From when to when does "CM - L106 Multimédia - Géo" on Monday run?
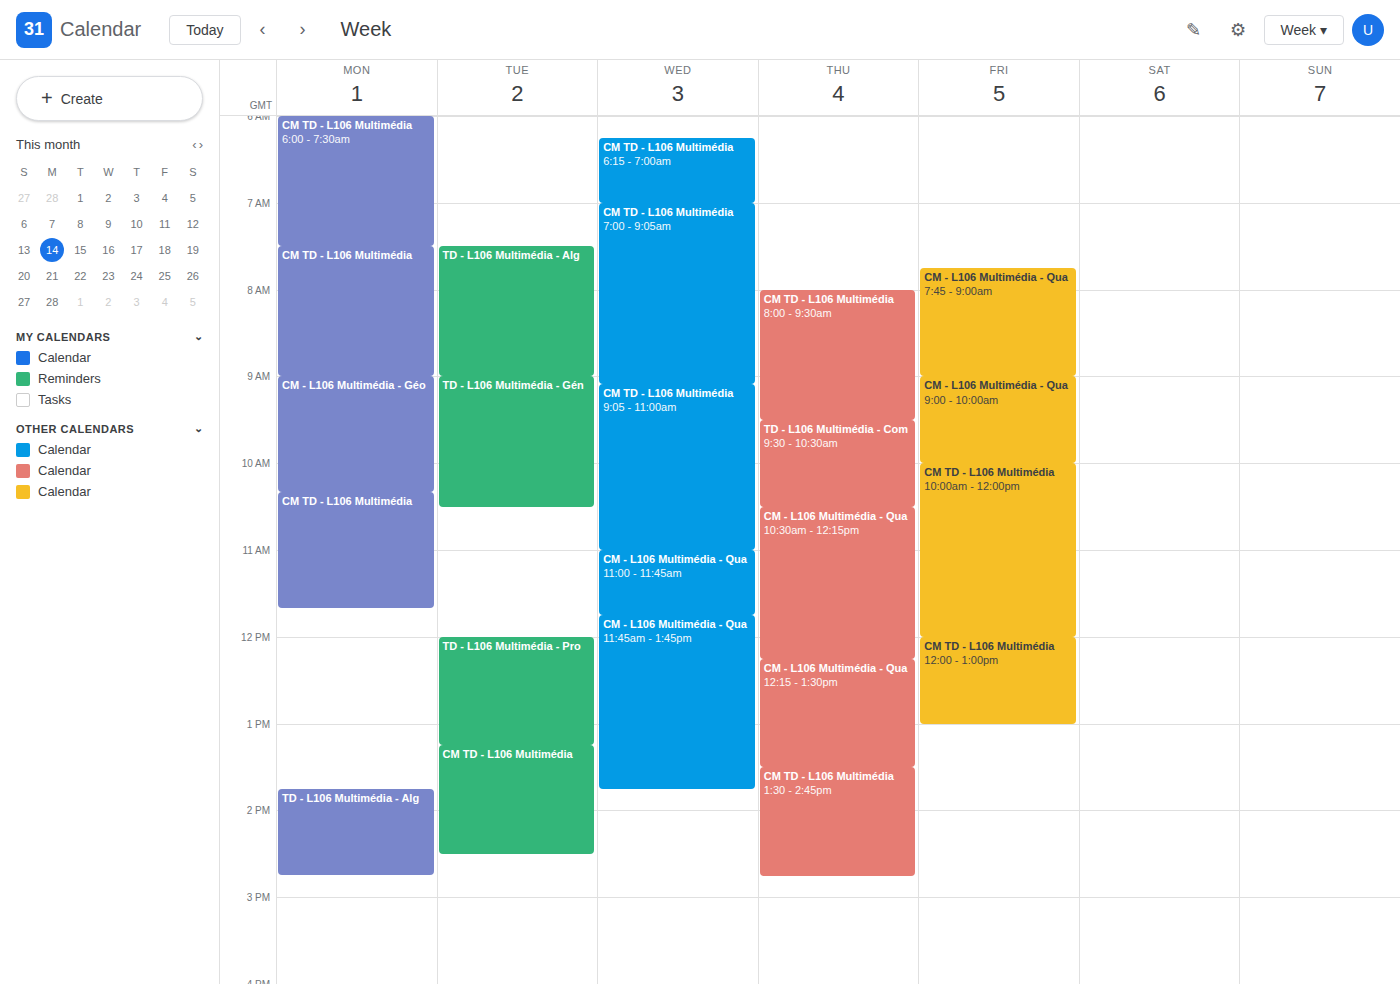
9:00 AM to 10:20 AM